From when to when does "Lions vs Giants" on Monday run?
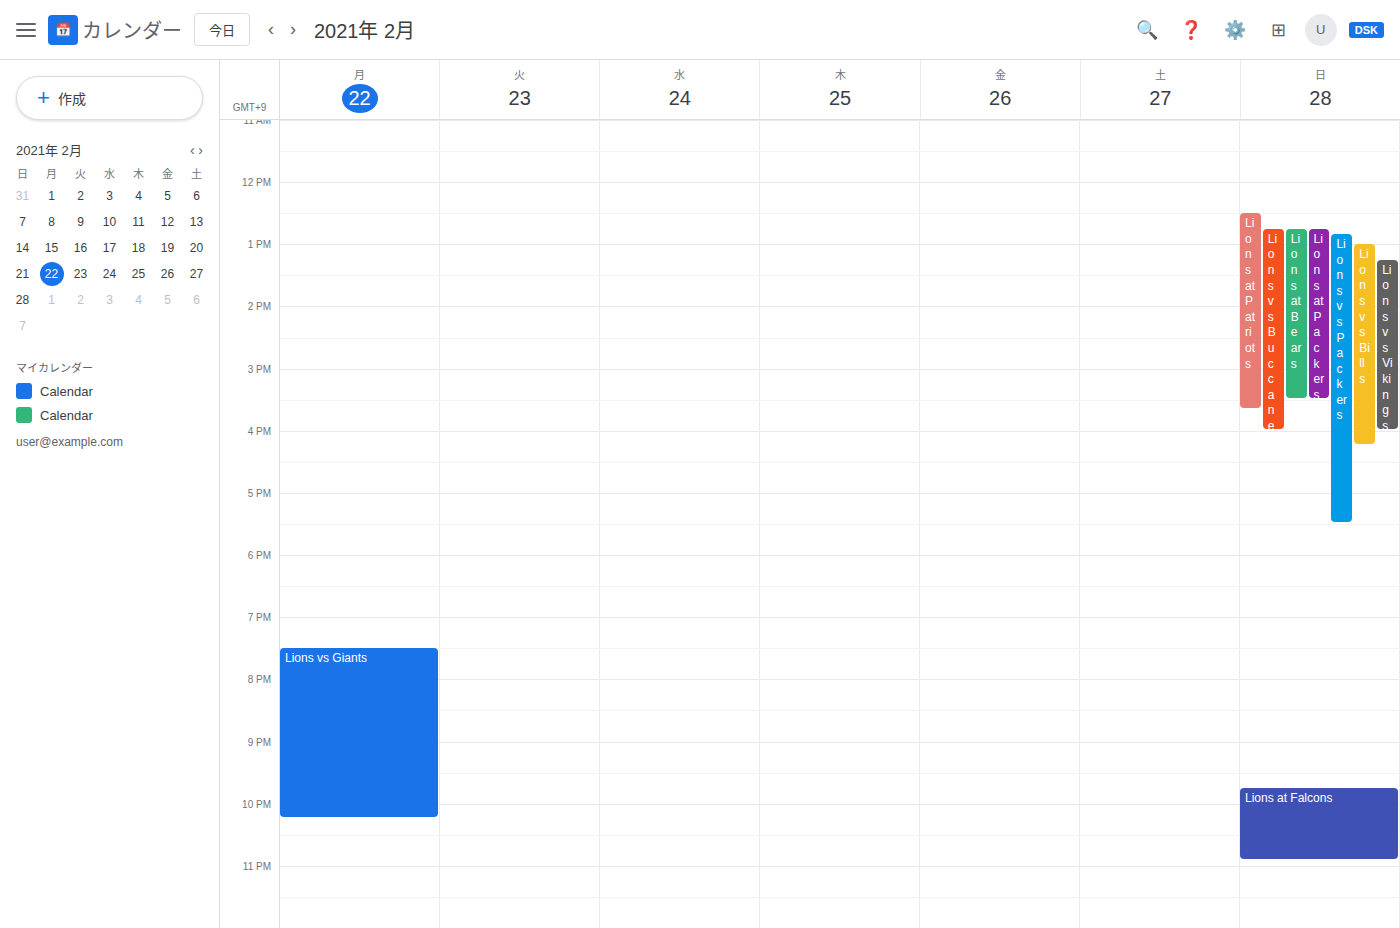
7:30 PM to 10:15 PM